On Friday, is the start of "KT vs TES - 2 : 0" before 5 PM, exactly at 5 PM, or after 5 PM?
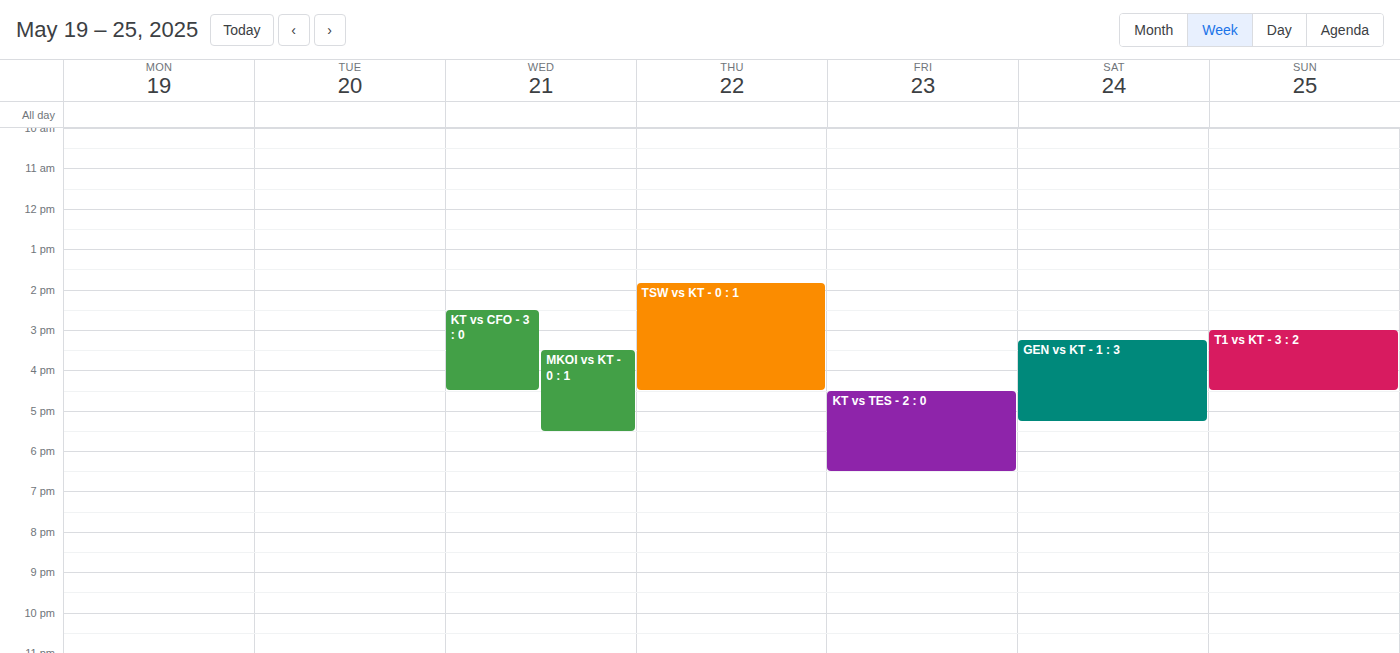
4:30 PM -- before 5 PM, 30 minutes above the 5 PM line.